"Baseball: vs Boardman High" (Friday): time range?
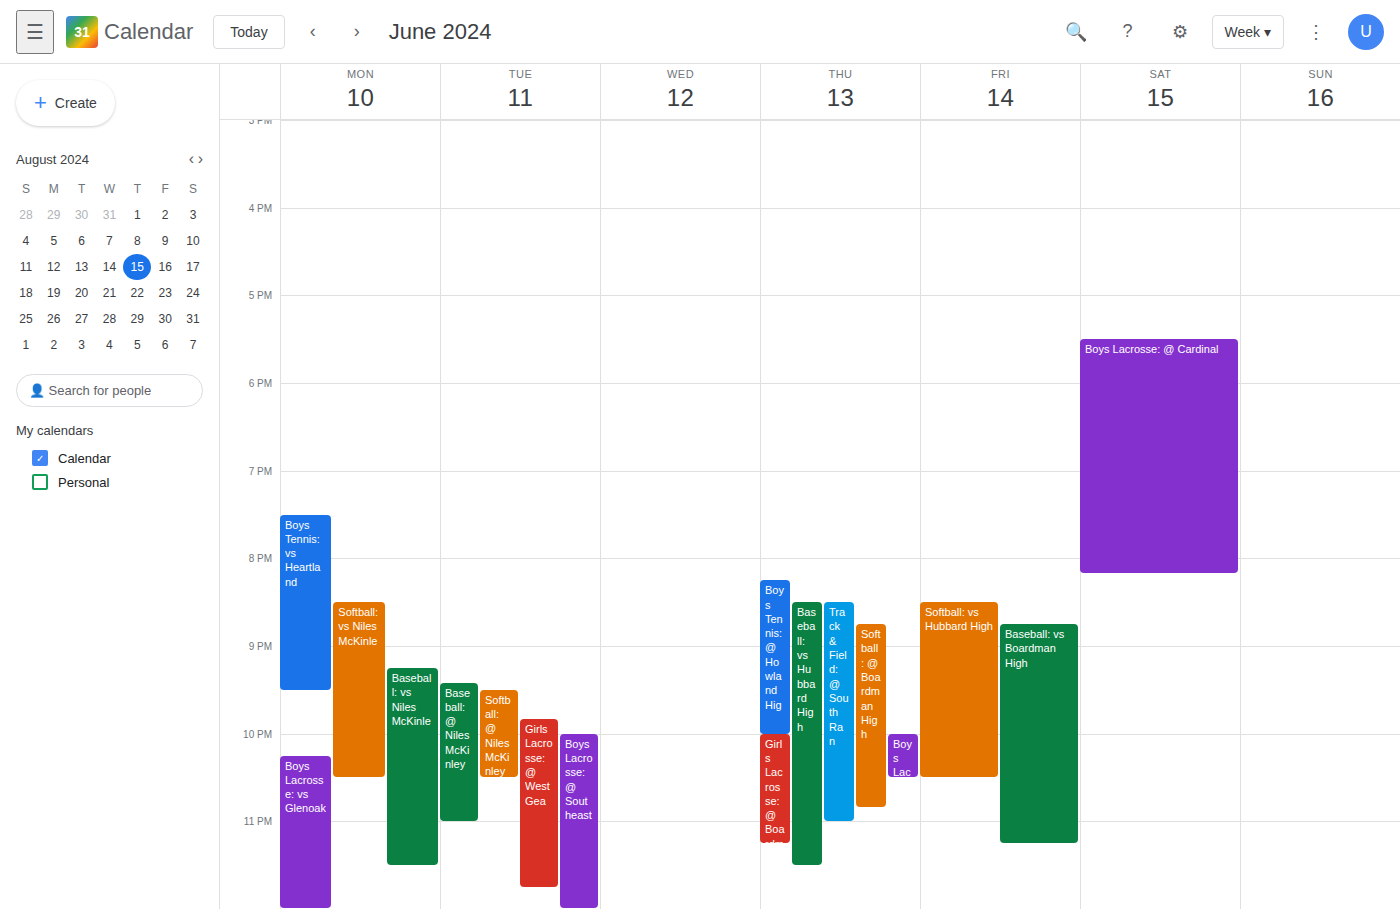
8:45 PM to 11:15 PM